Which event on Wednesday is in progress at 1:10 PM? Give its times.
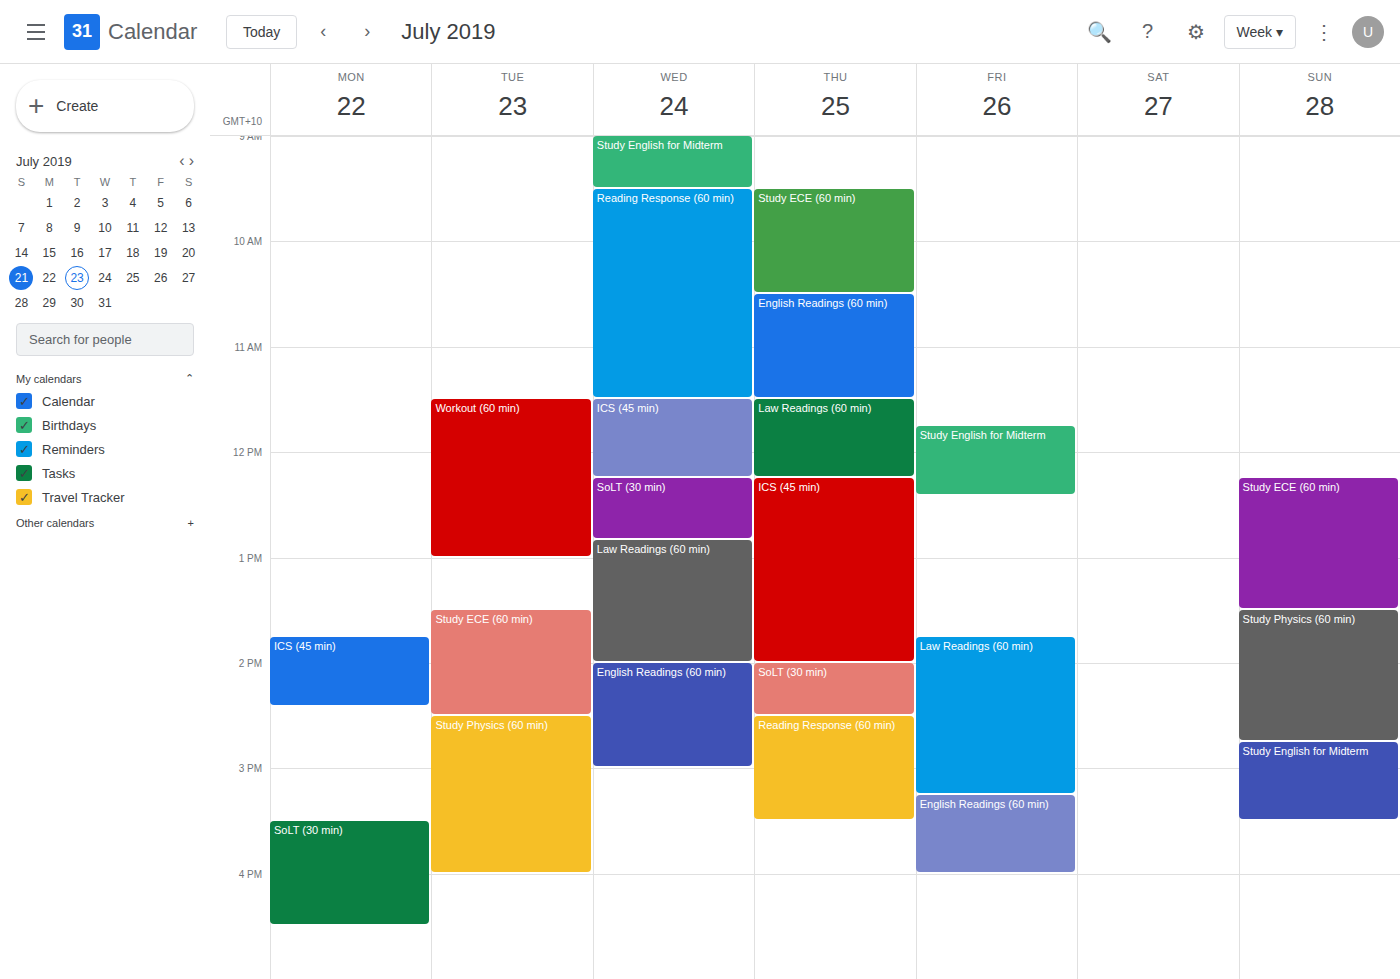
"Law Readings (60 min)", 12:50 PM to 2:00 PM